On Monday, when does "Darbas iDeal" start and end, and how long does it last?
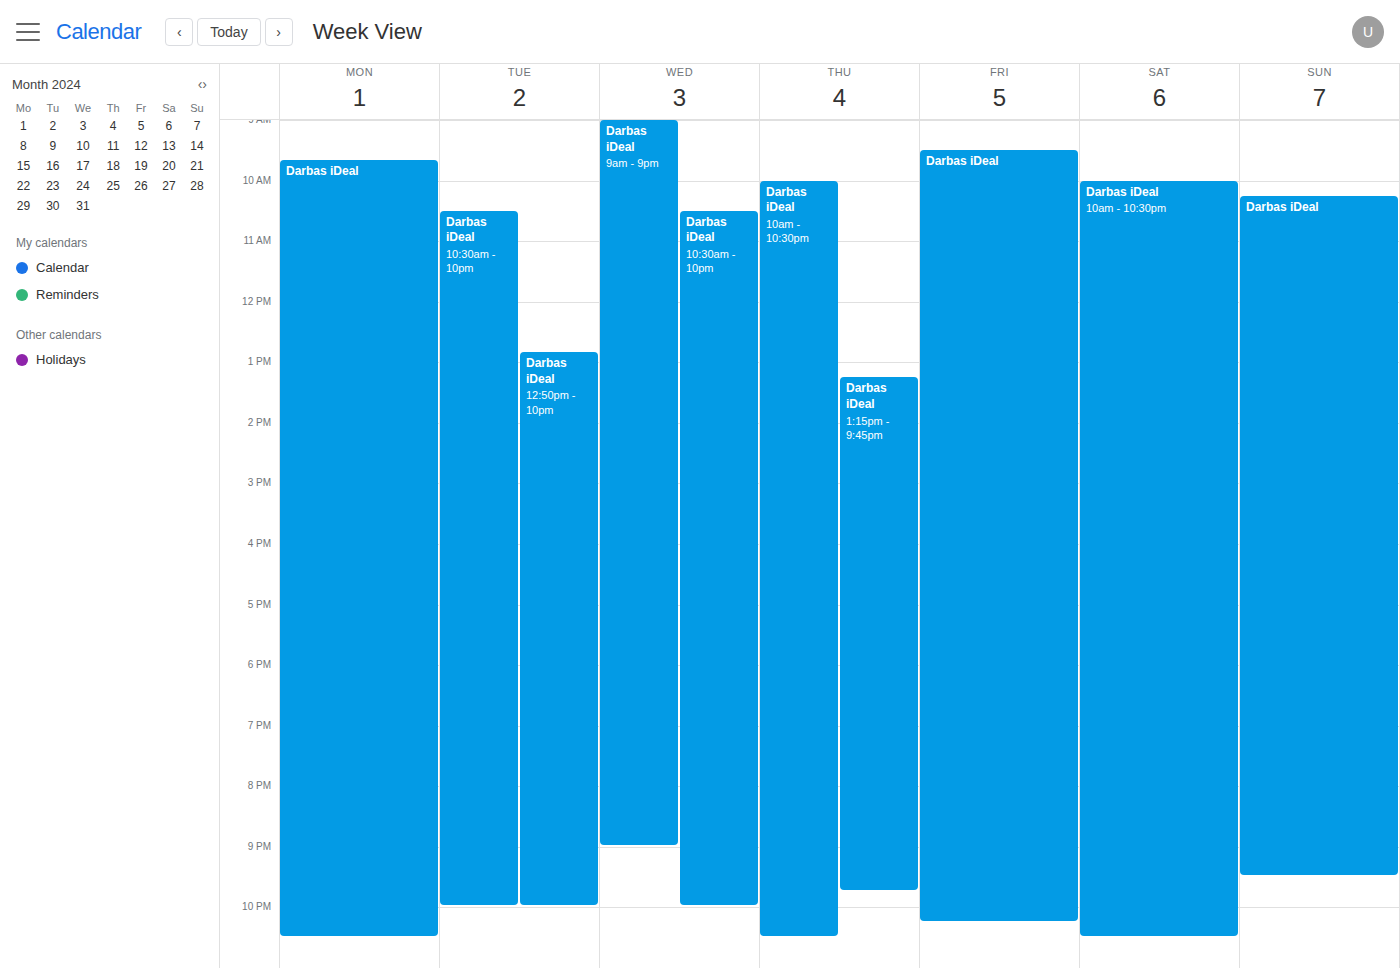
9:40 AM to 10:30 PM, 12 hours 50 minutes